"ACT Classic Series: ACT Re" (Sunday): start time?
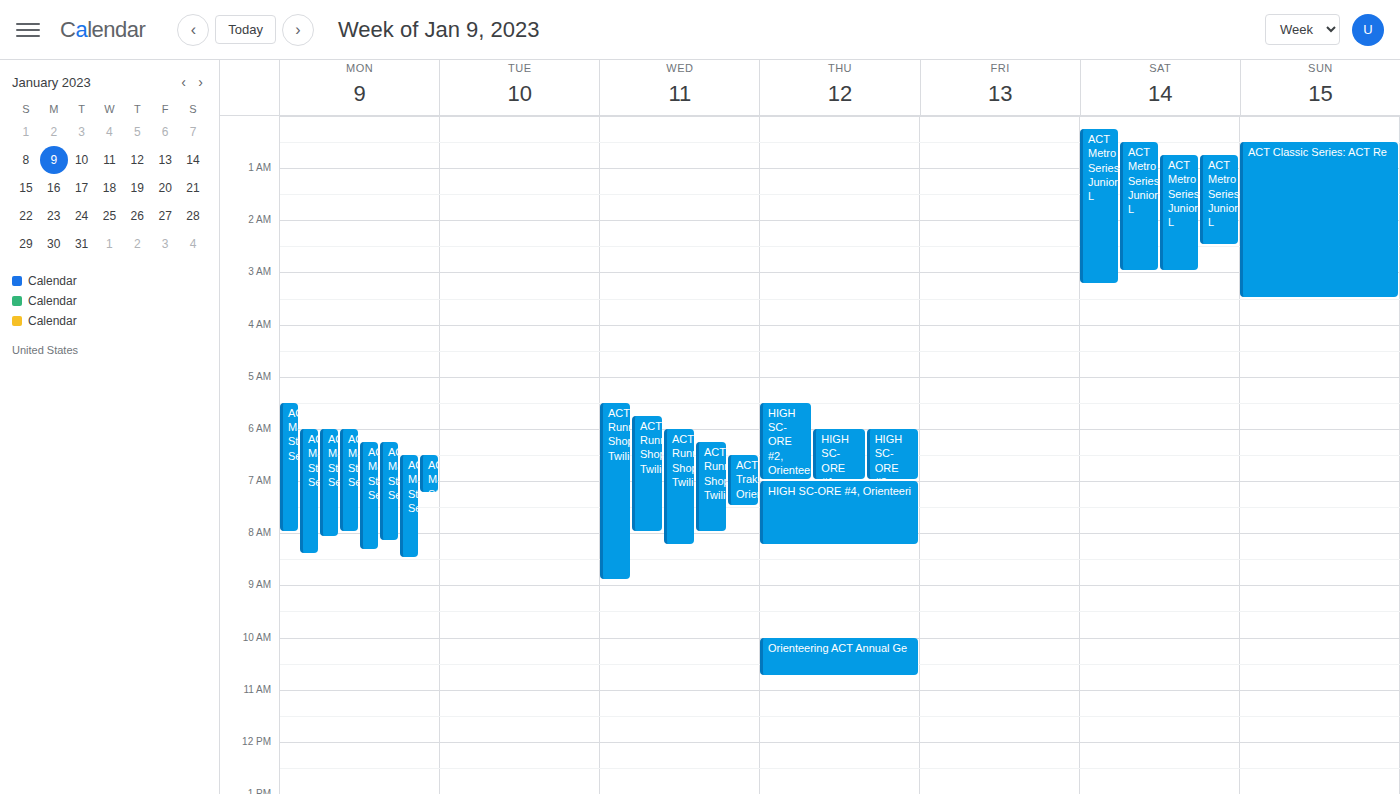
12:30 AM